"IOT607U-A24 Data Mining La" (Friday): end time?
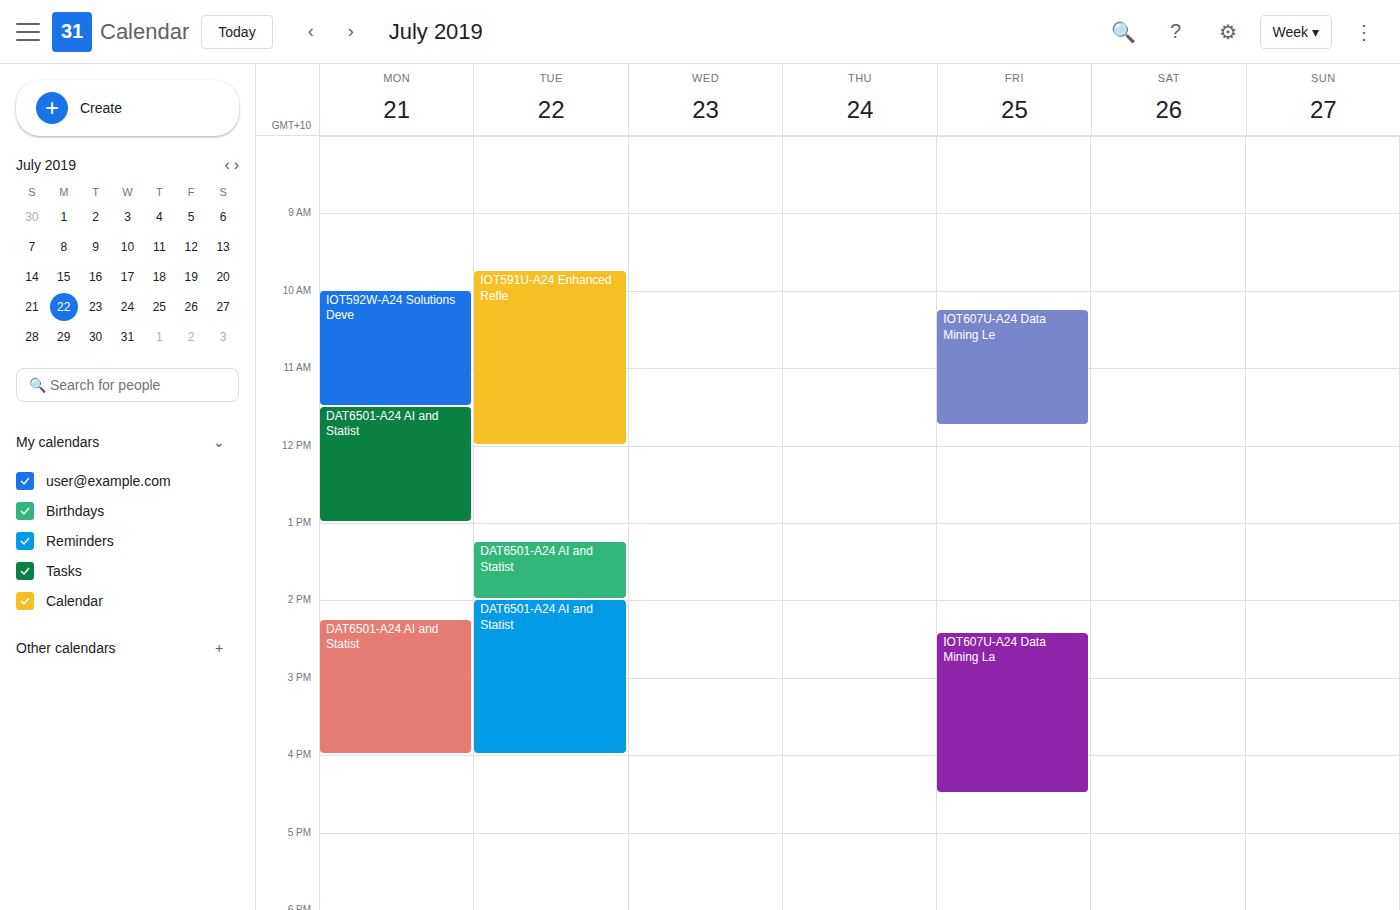
4:30 PM